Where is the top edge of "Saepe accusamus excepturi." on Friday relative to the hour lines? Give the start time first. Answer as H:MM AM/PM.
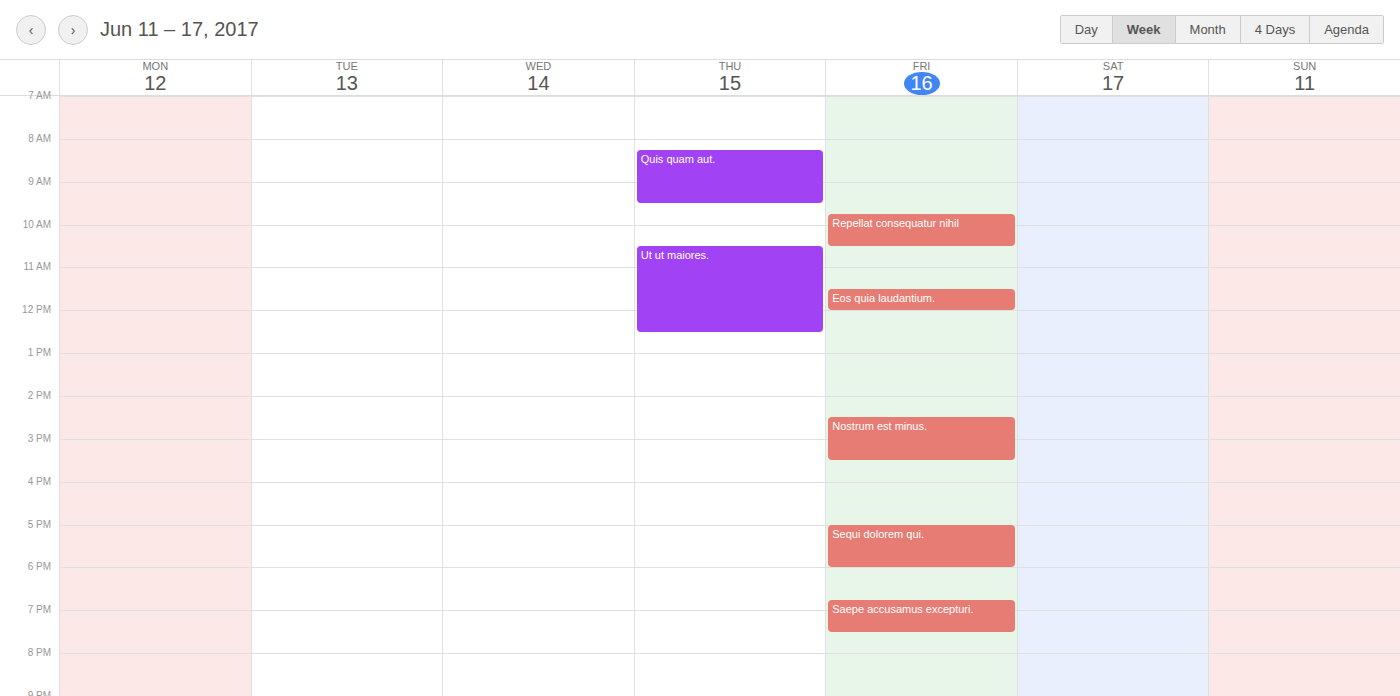
6:45 PM -- neither: three quarters of the way from the 6 PM line to the 7 PM line.